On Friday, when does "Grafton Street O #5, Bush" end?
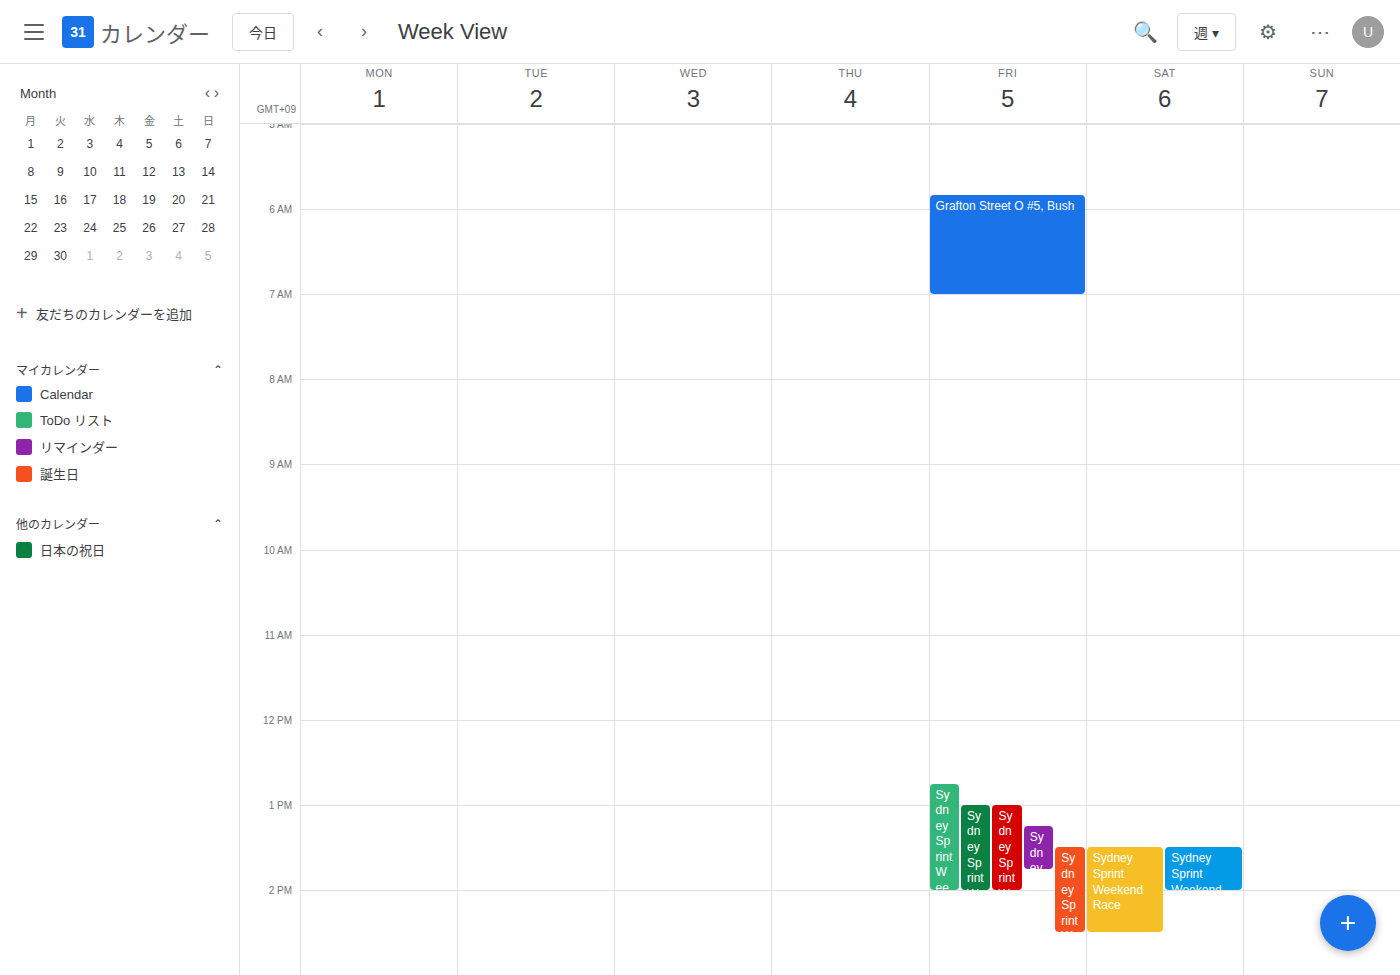
7:00 AM